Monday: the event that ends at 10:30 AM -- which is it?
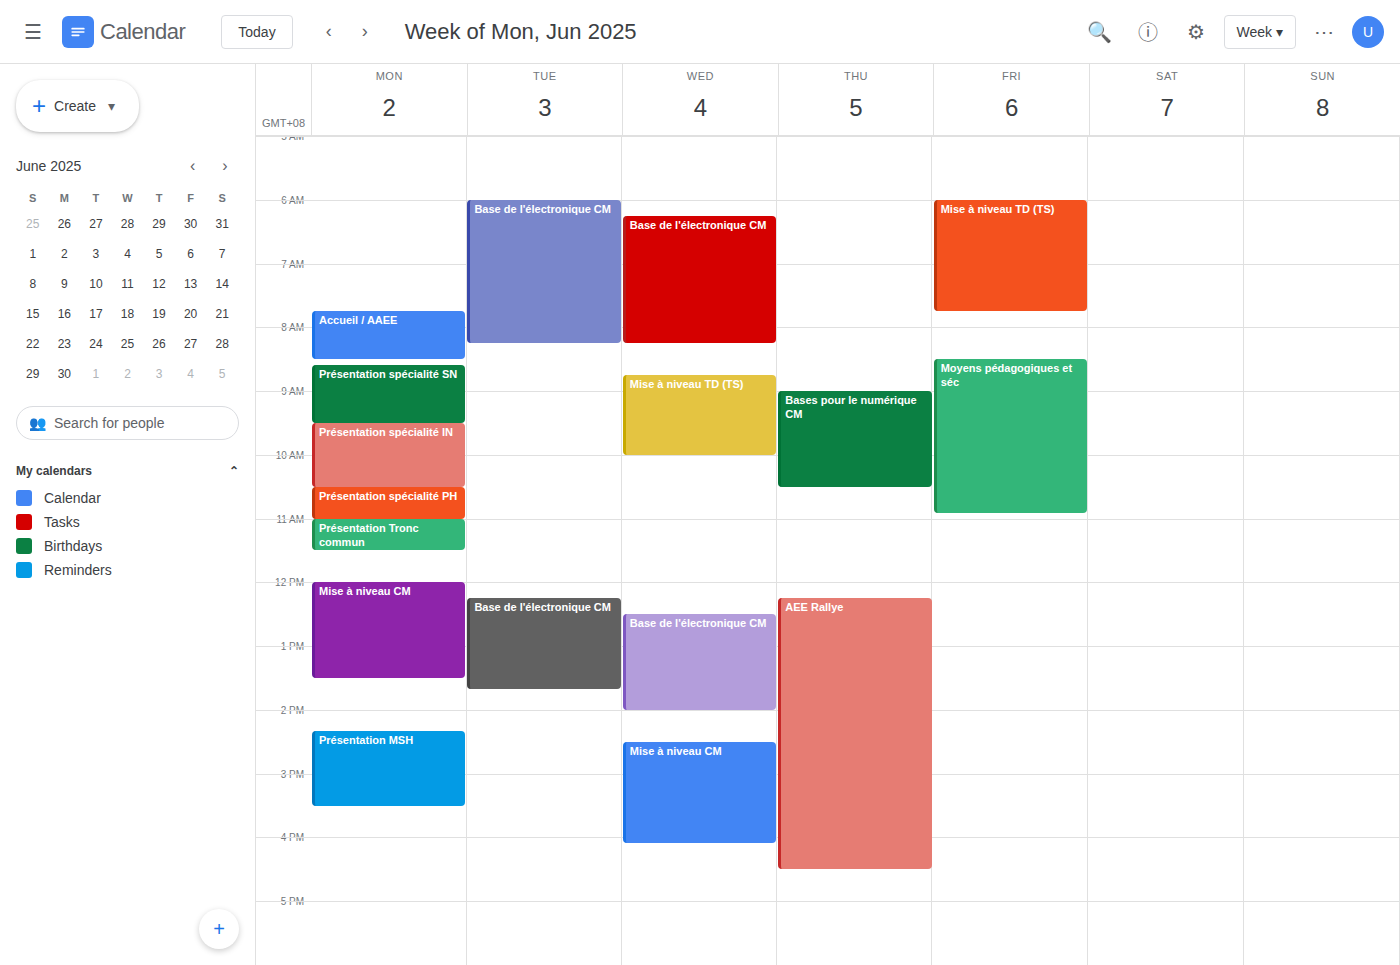
"Présentation spécialité IN"